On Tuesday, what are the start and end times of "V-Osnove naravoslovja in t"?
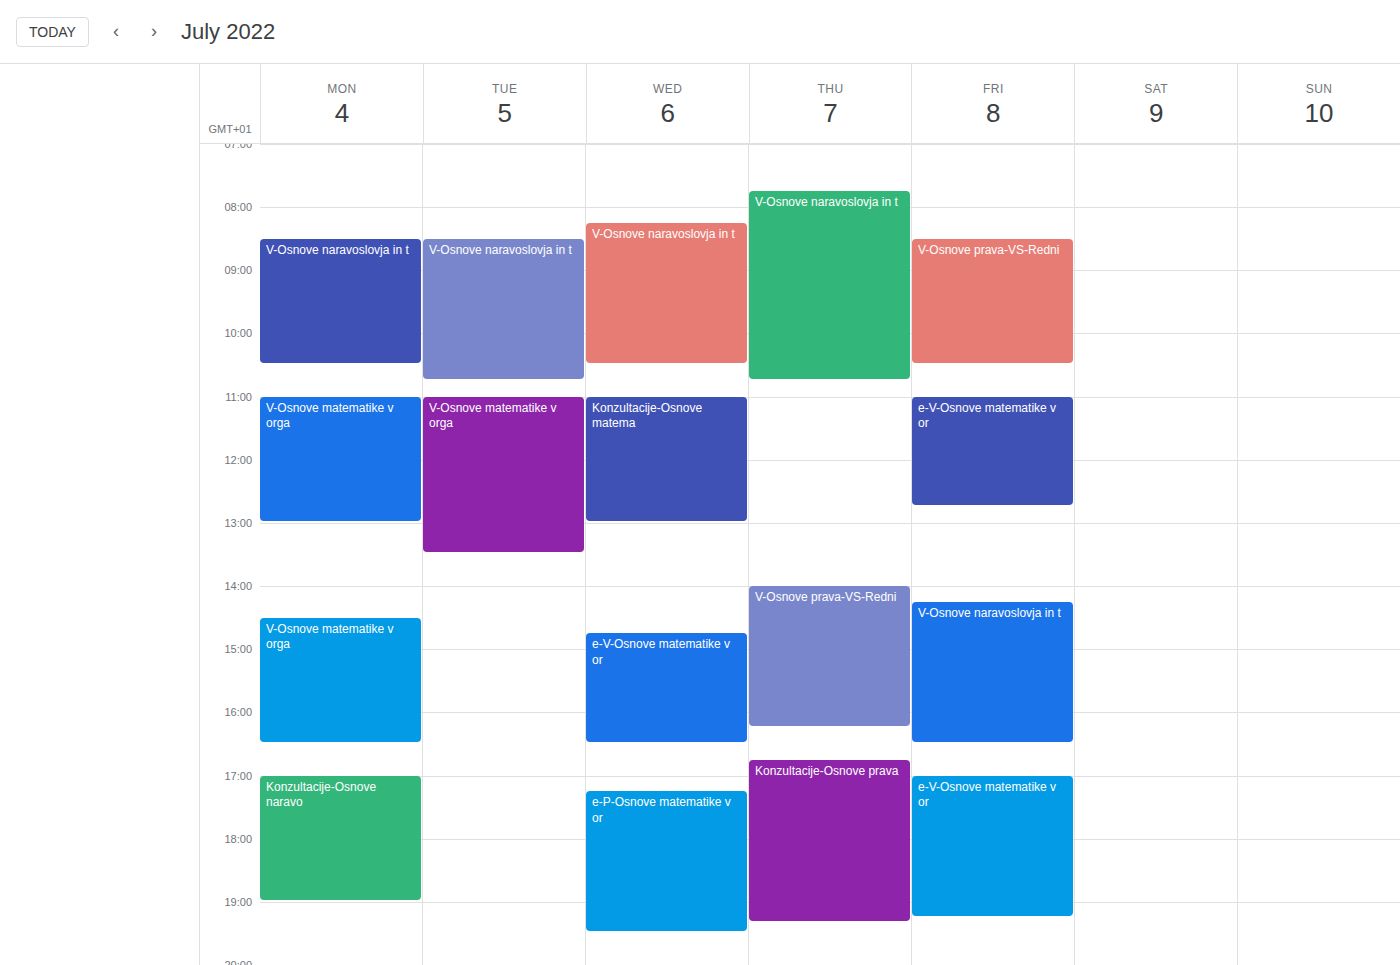
8:30 AM to 10:45 AM